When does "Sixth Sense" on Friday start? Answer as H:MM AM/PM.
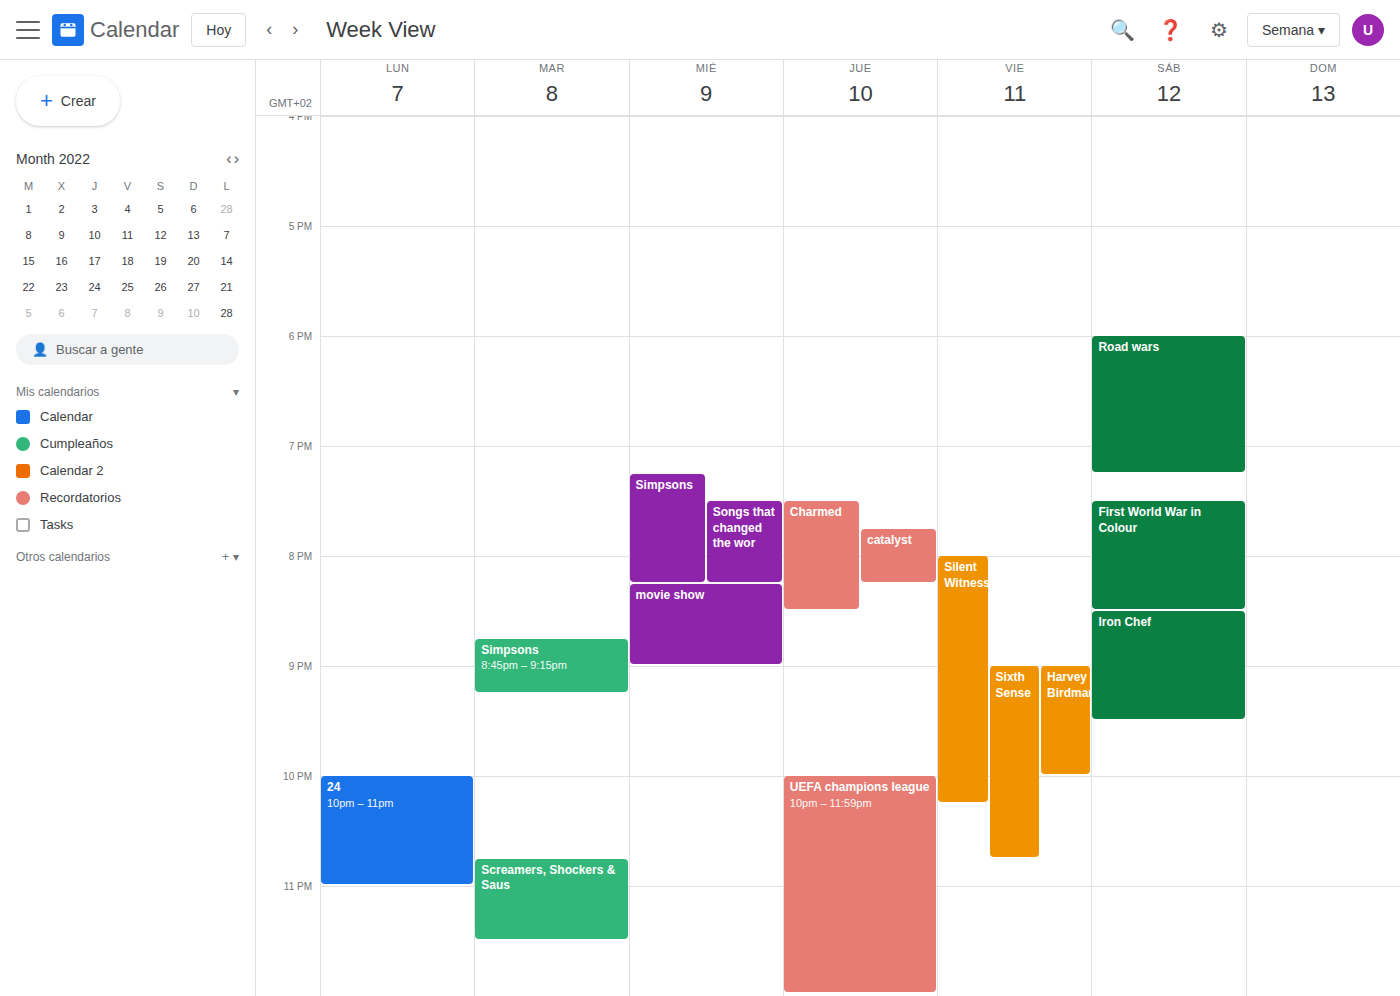
9:00 PM